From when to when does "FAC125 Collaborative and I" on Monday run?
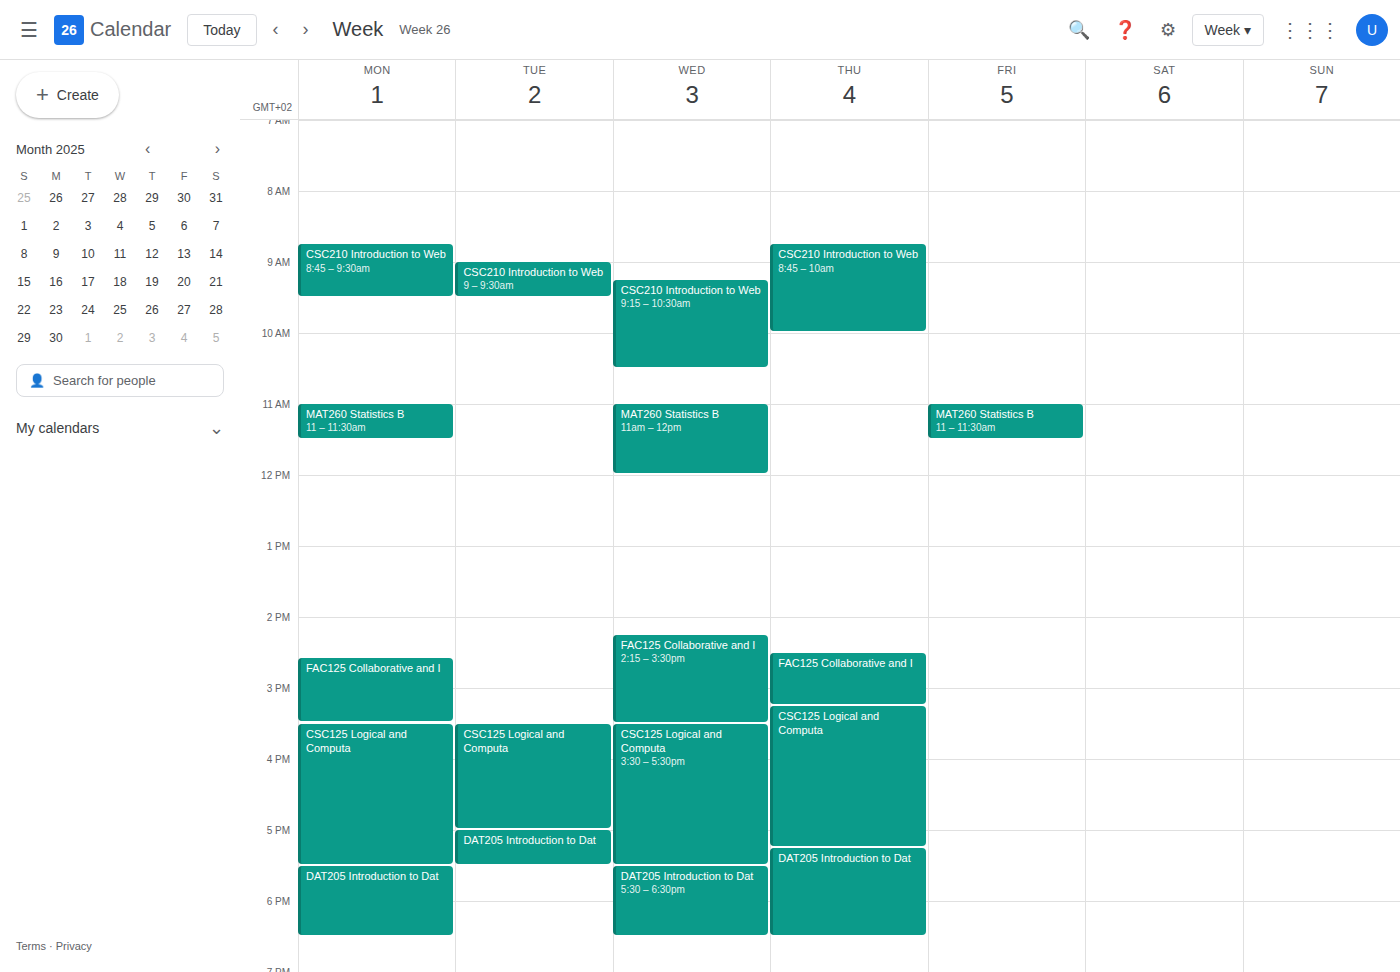
2:35 PM to 3:30 PM